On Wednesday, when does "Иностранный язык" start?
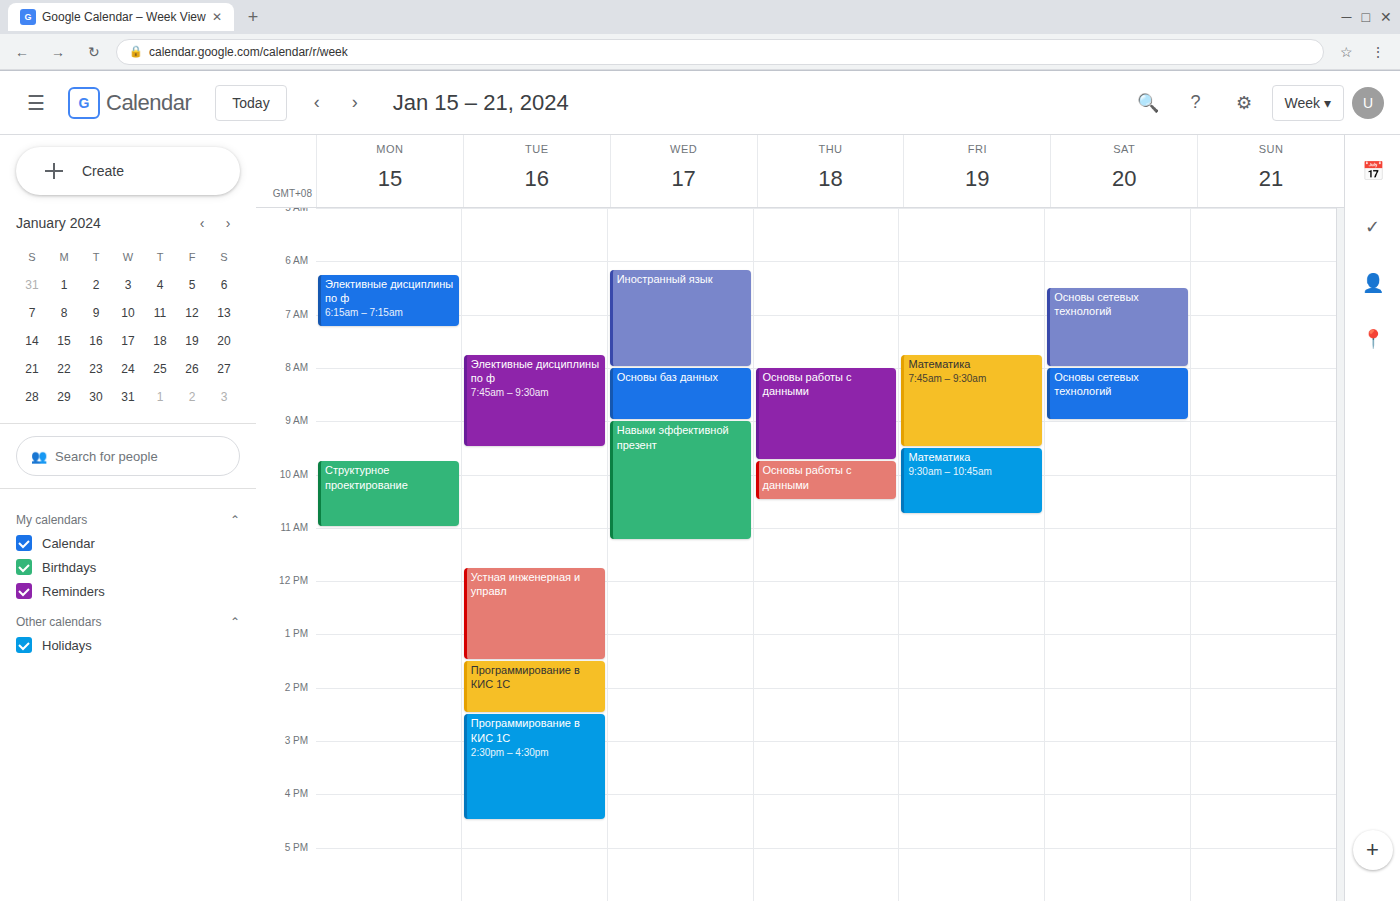
6:10 AM